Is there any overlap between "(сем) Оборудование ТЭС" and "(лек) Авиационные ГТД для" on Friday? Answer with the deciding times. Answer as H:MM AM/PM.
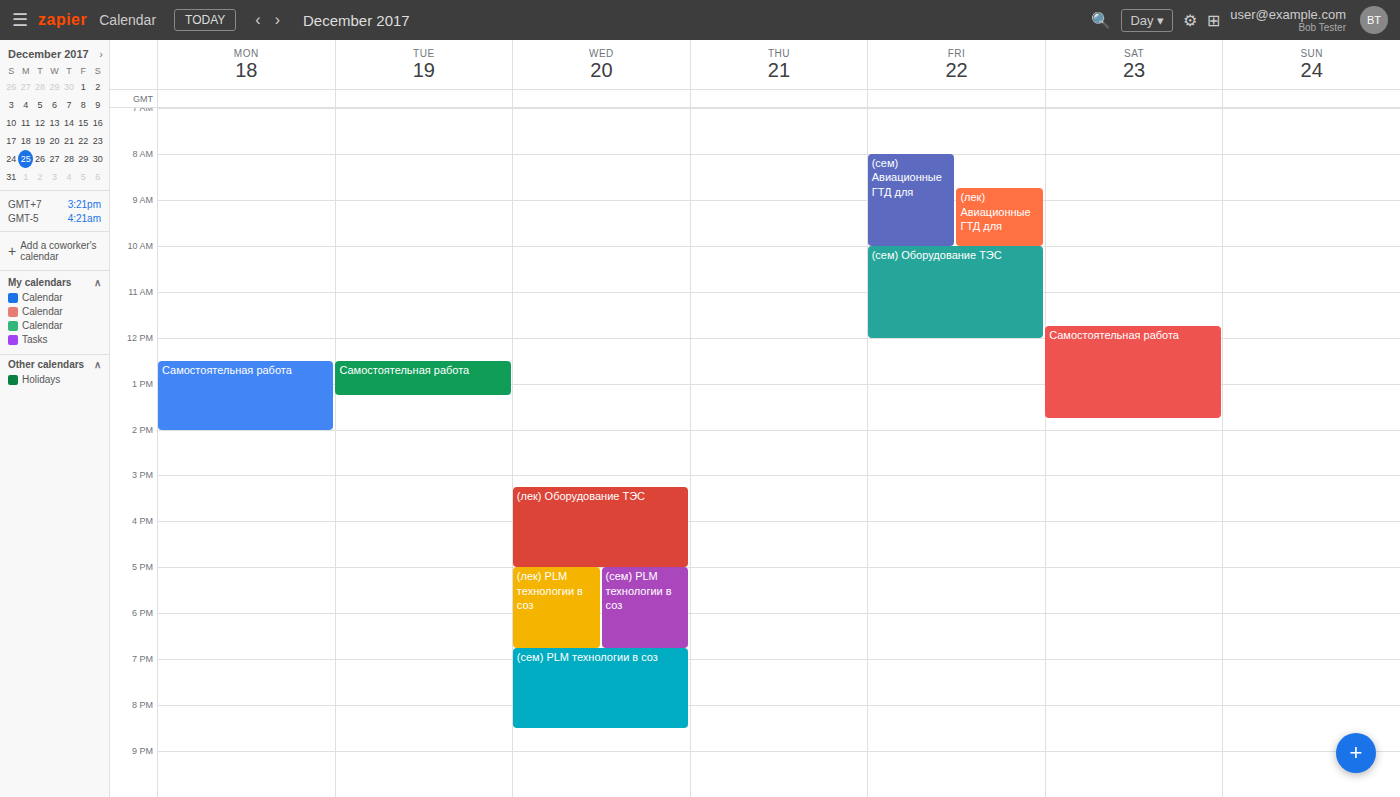
"(лек) Авиационные ГТД для" ends at 10:00 AM, exactly when "(сем) Оборудование ТЭС" starts -- they touch but do not overlap.